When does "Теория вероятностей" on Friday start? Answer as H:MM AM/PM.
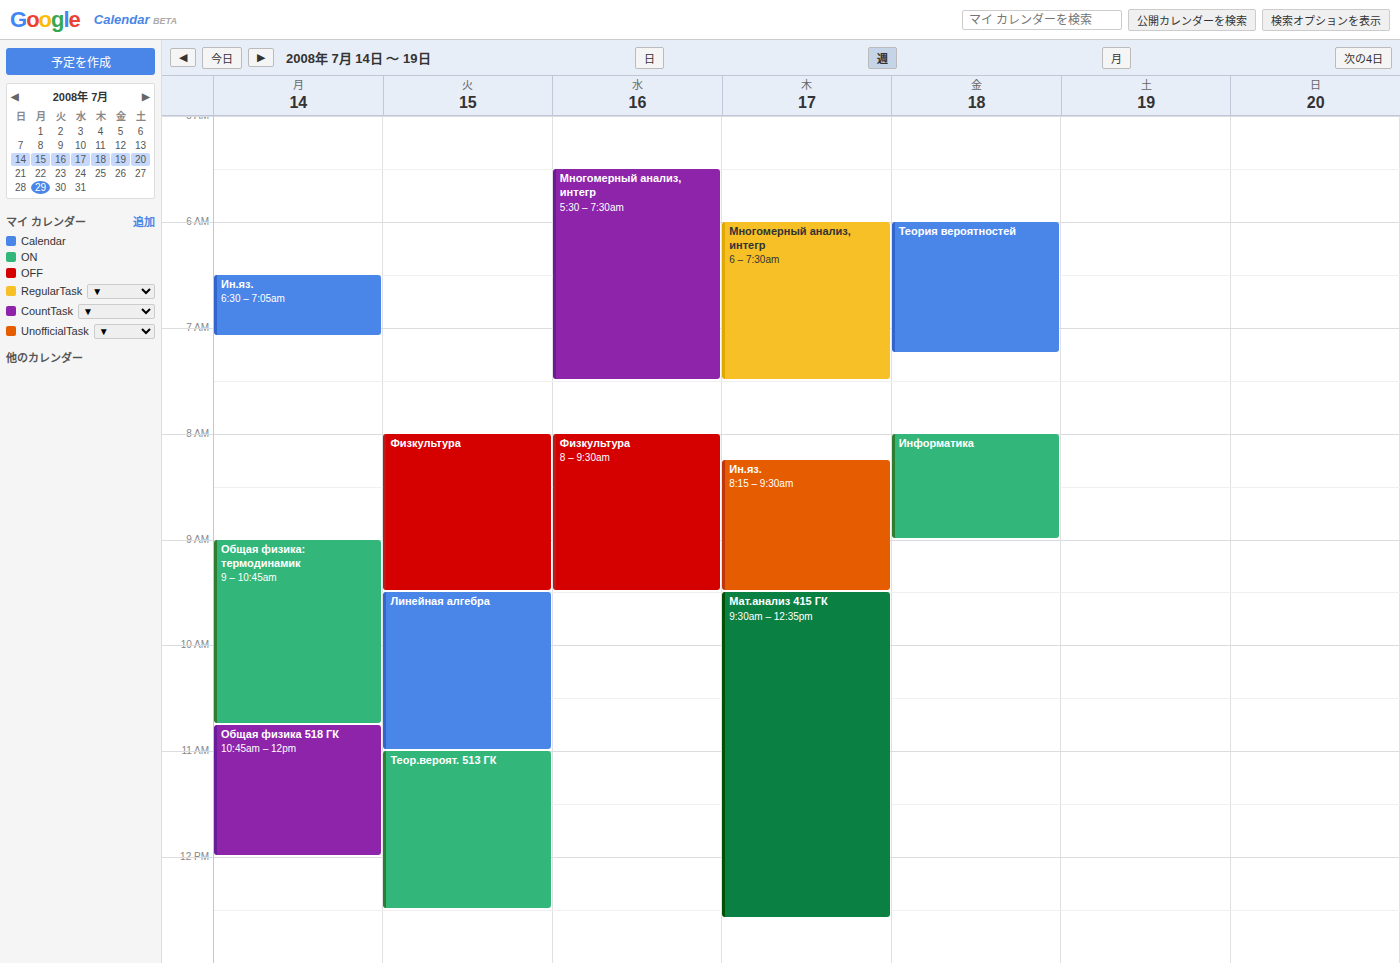
6:00 AM